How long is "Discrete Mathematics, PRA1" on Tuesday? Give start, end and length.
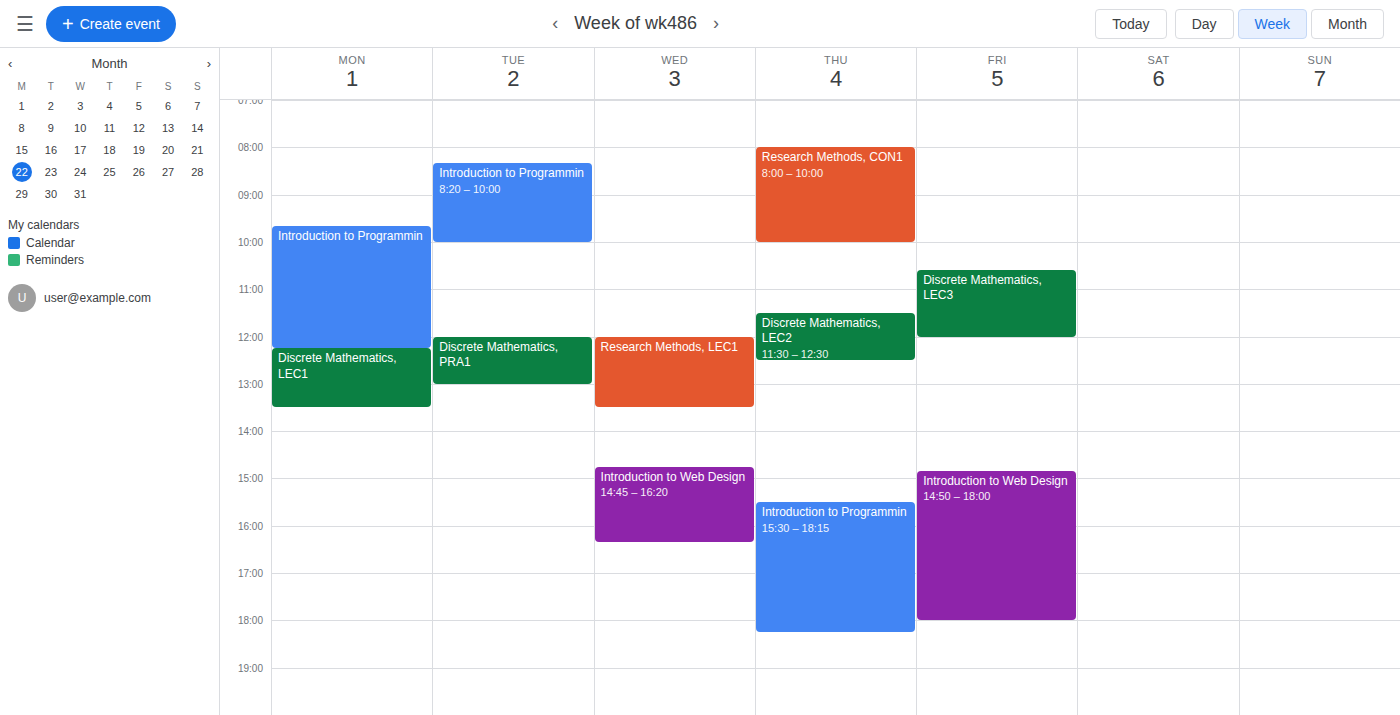
12:00 PM to 1:00 PM, 1 hour